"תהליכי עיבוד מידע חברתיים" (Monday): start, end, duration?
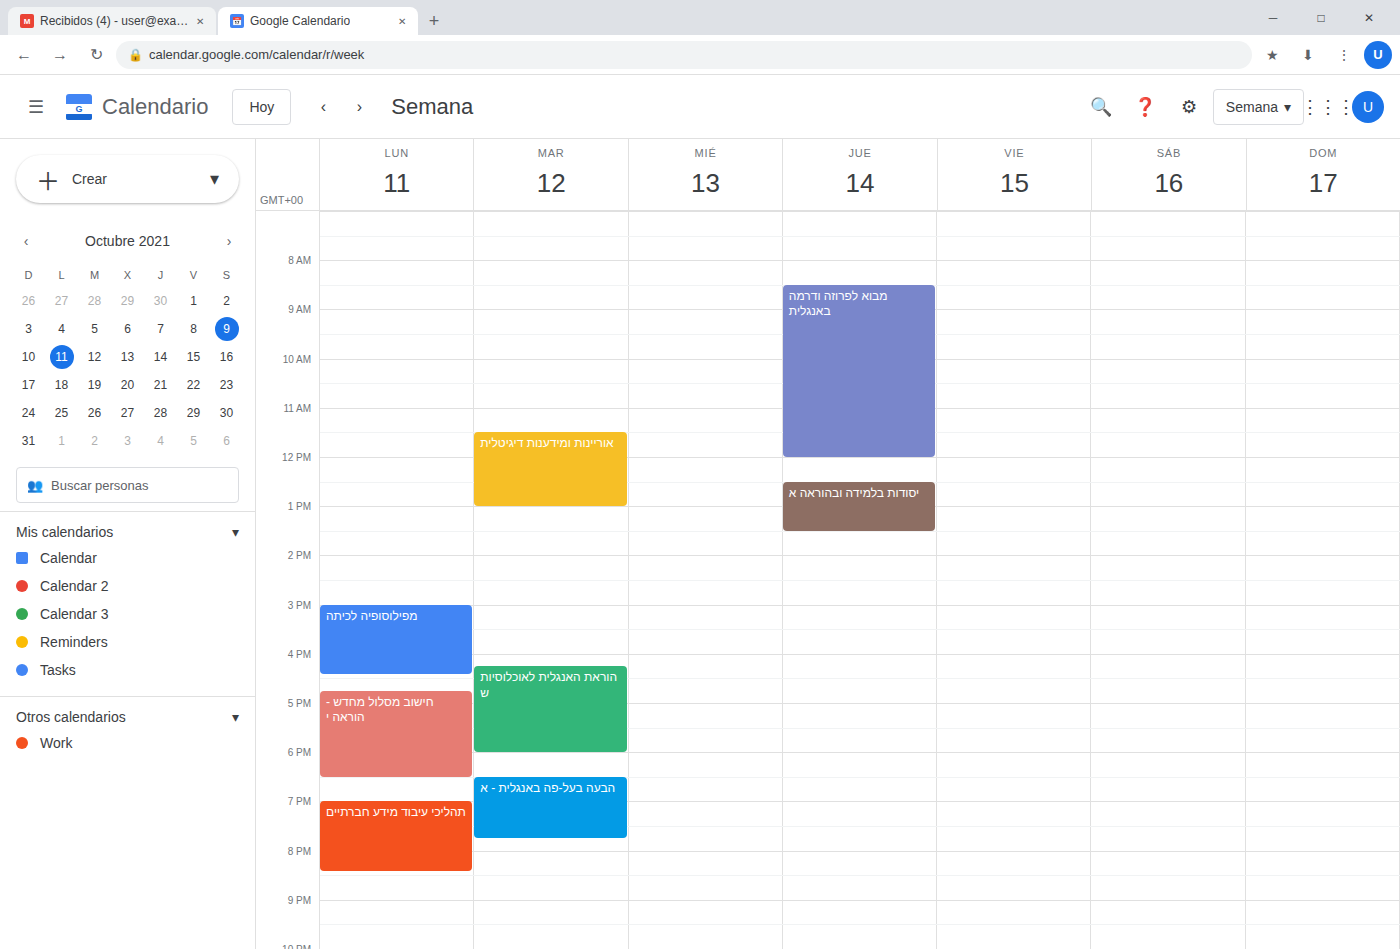
7:00 PM to 8:25 PM, 1 hour 25 minutes